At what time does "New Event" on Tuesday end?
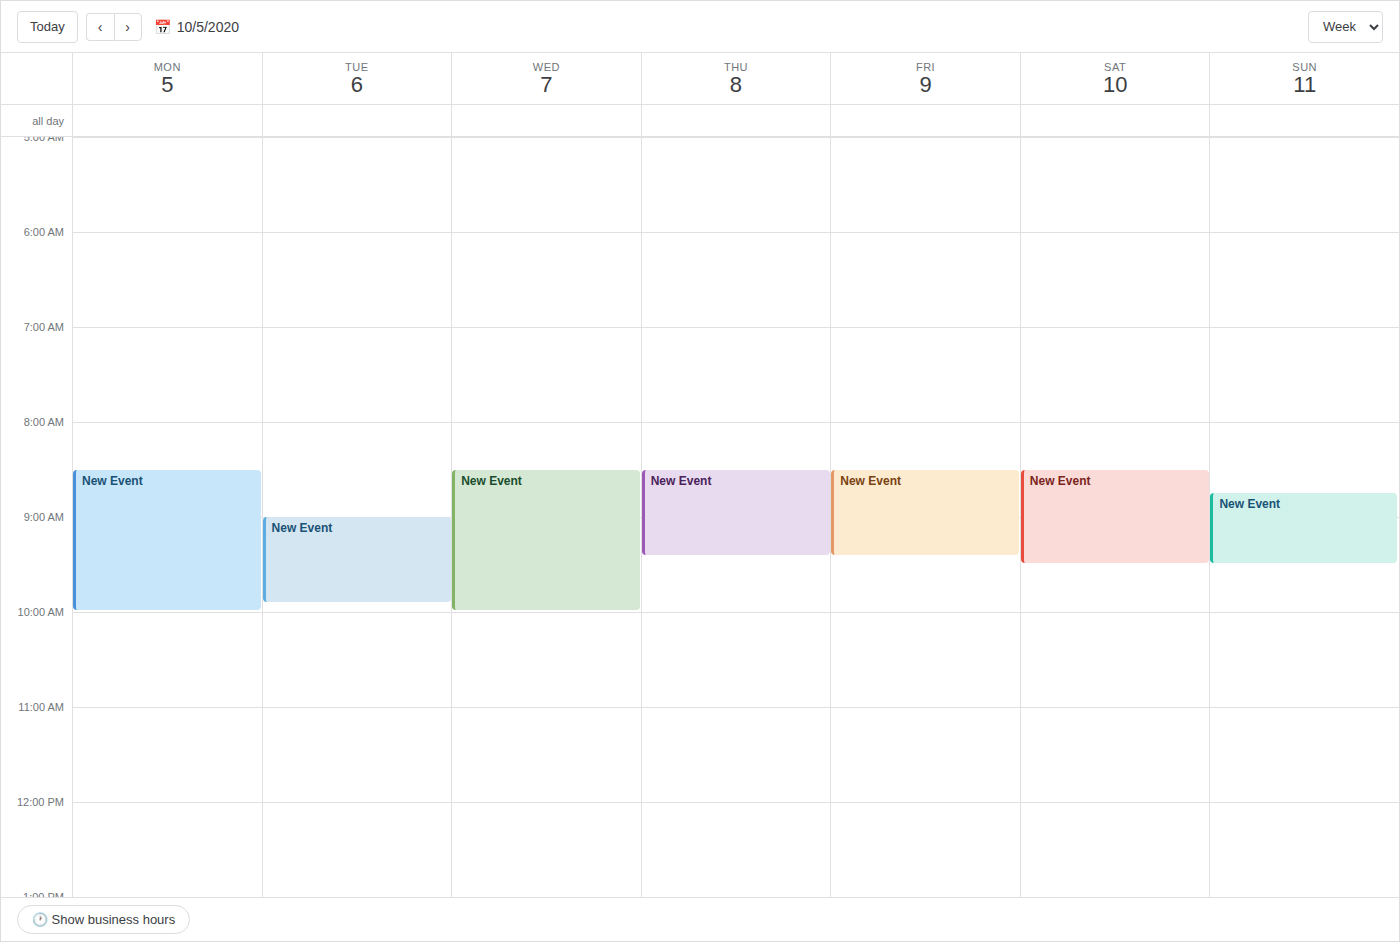
9:55 AM